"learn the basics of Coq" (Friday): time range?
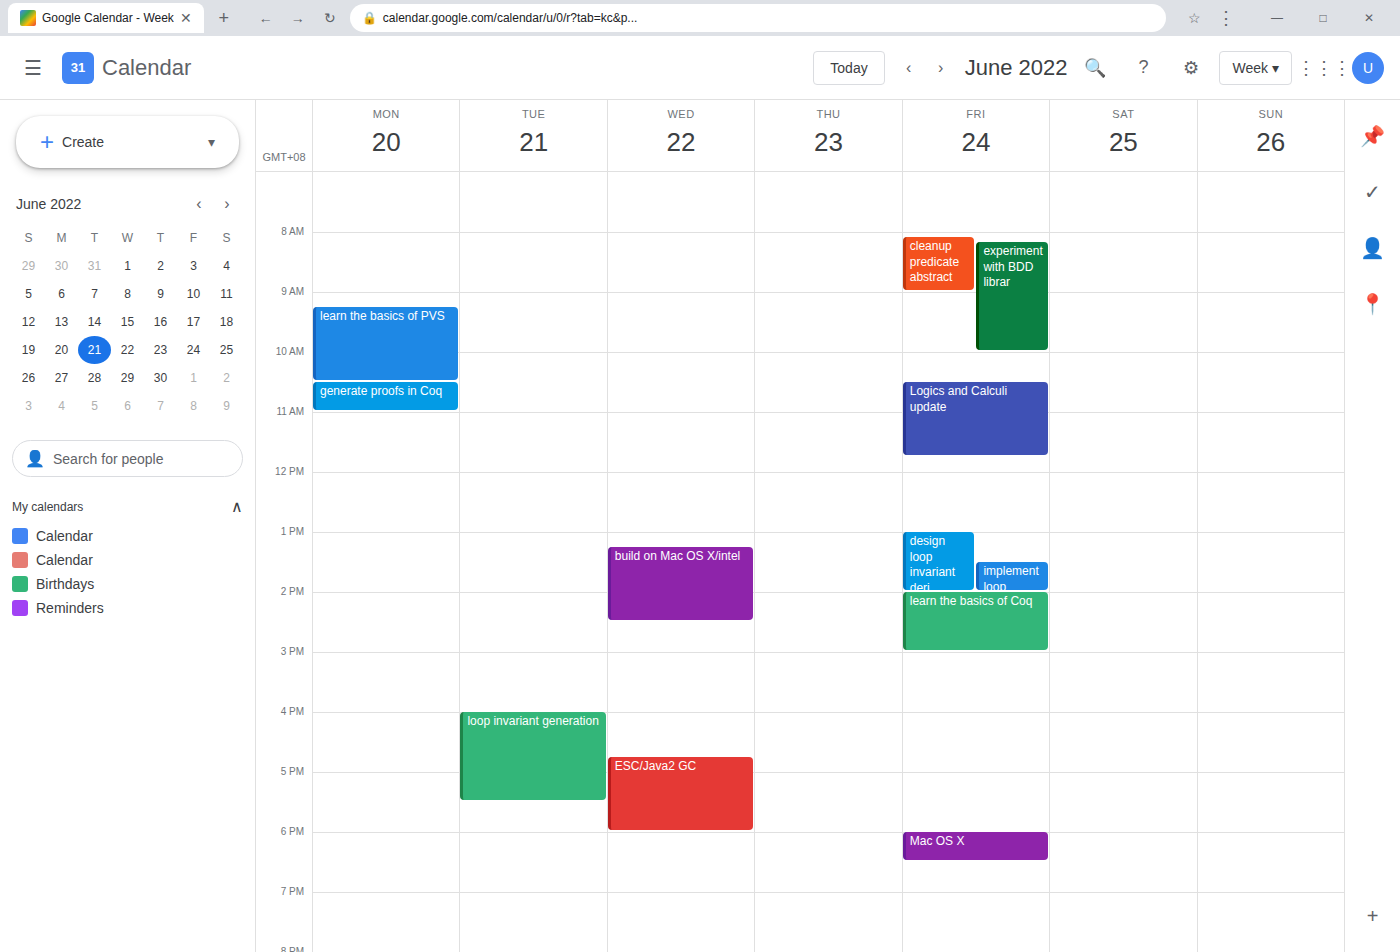
2:00 PM to 3:00 PM